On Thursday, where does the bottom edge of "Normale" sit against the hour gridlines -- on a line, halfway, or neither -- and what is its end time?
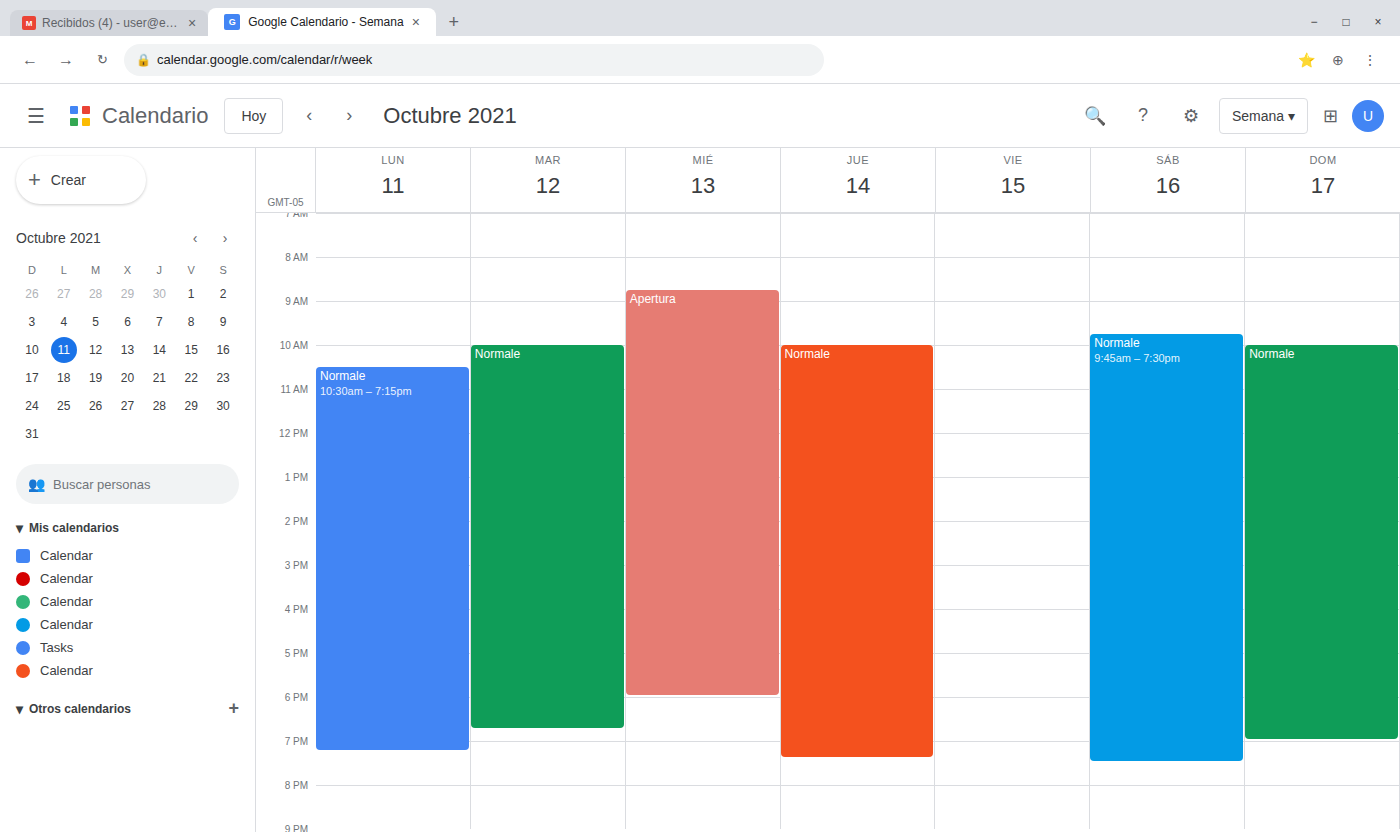
7:25 PM -- neither: 25 minutes below the 7 PM line and 35 minutes above the 8 PM line.